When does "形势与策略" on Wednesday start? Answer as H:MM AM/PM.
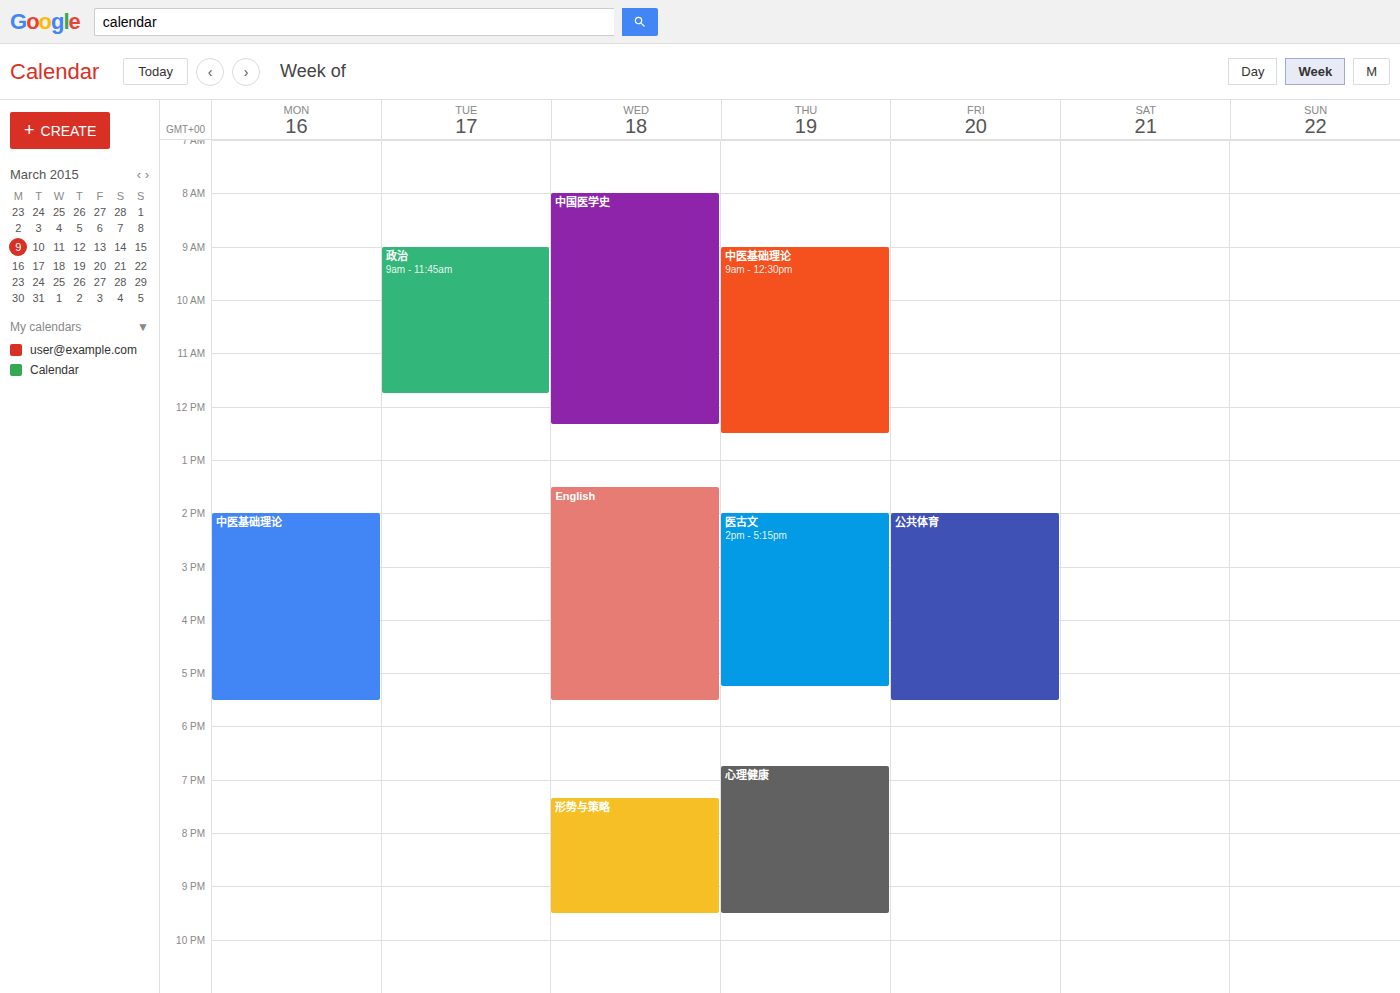
7:20 PM